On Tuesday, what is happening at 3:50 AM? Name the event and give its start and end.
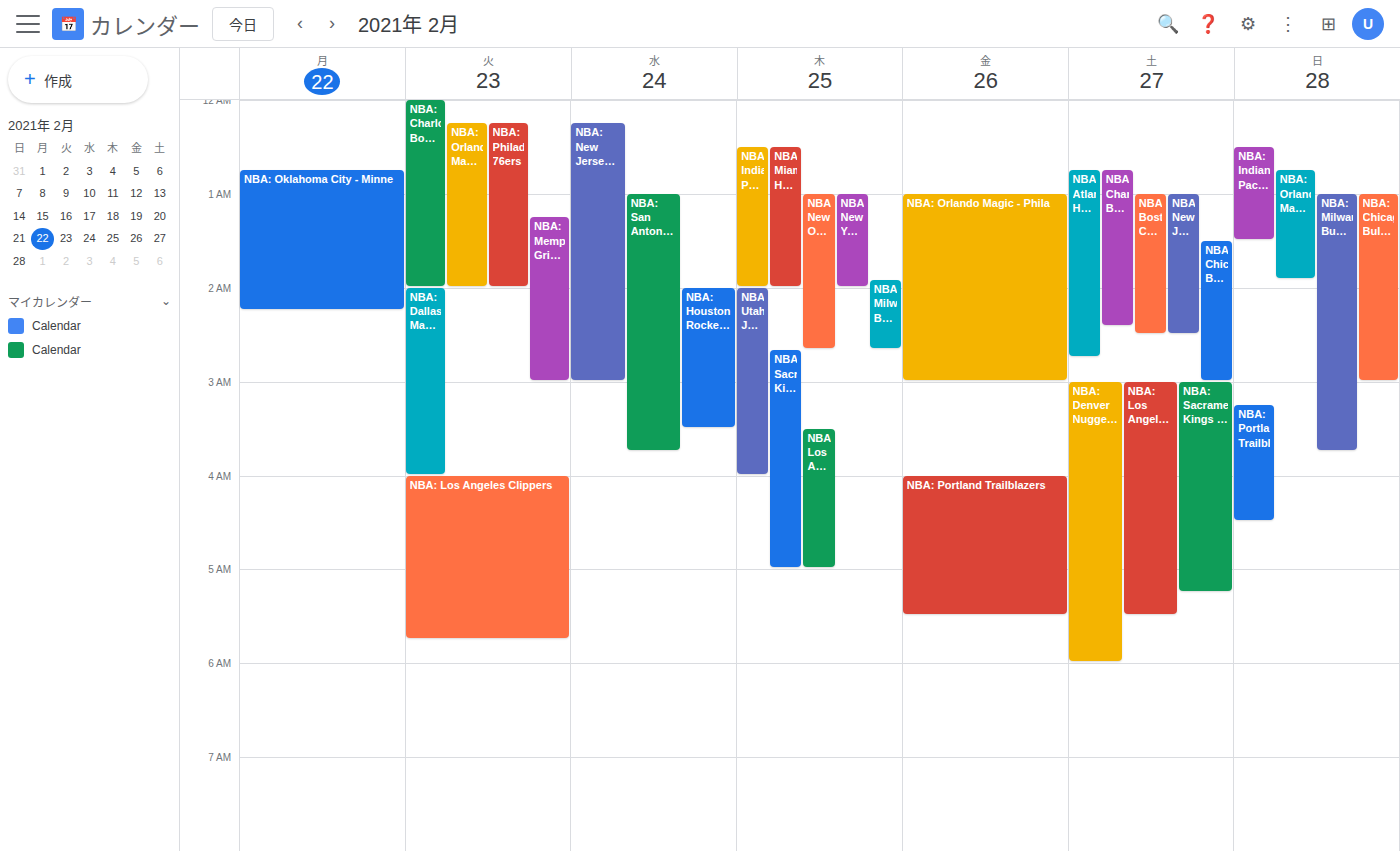
"NBA: Dallas Mavericks - Cl", 2:00 AM to 4:00 AM